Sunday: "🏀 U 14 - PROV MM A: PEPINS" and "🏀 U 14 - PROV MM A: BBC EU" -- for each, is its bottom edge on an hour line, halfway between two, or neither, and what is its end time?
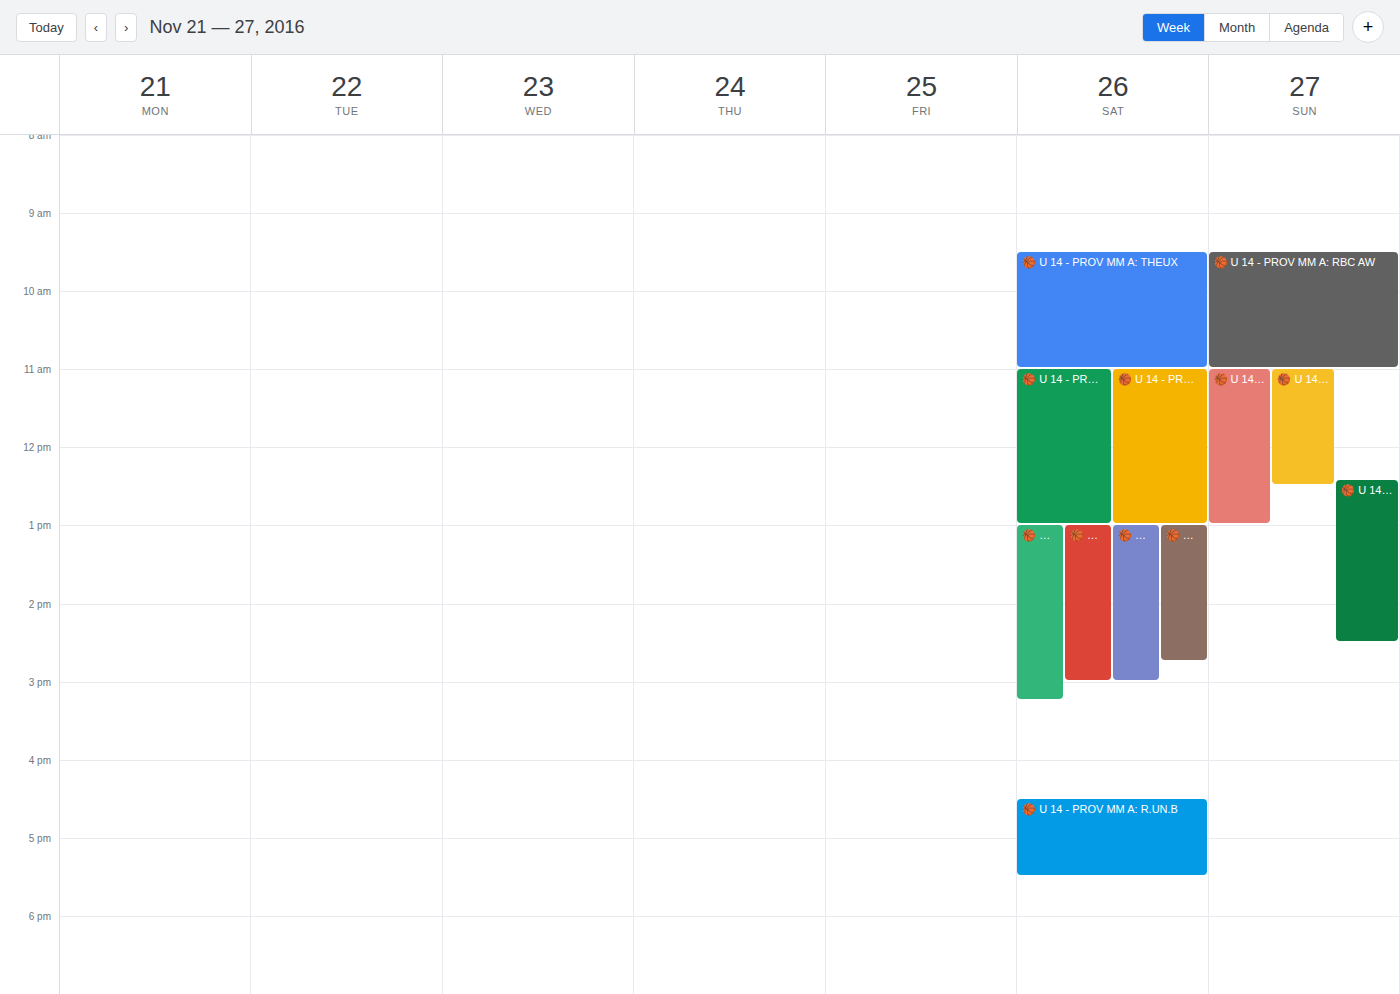
"🏀 U 14 - PROV MM A: PEPINS": 12:30 PM, halfway between the 12 PM and 1 PM lines. "🏀 U 14 - PROV MM A: BBC EU": 2:30 PM, halfway between the 2 PM and 3 PM lines.